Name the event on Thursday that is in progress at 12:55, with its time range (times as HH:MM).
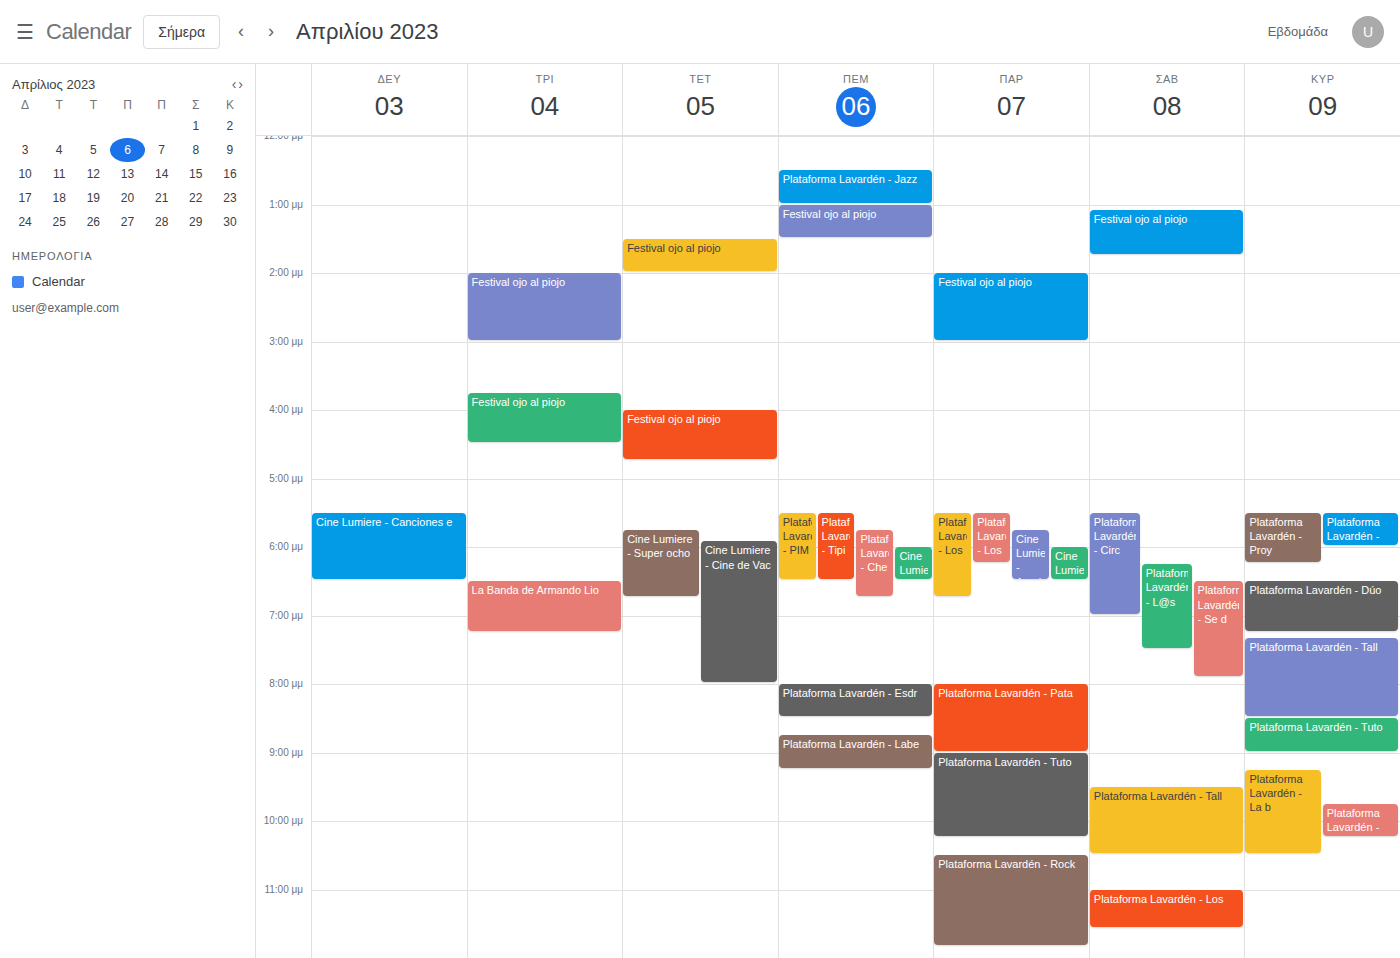
"Plataforma Lavardén - Jazz", 12:30 to 13:00